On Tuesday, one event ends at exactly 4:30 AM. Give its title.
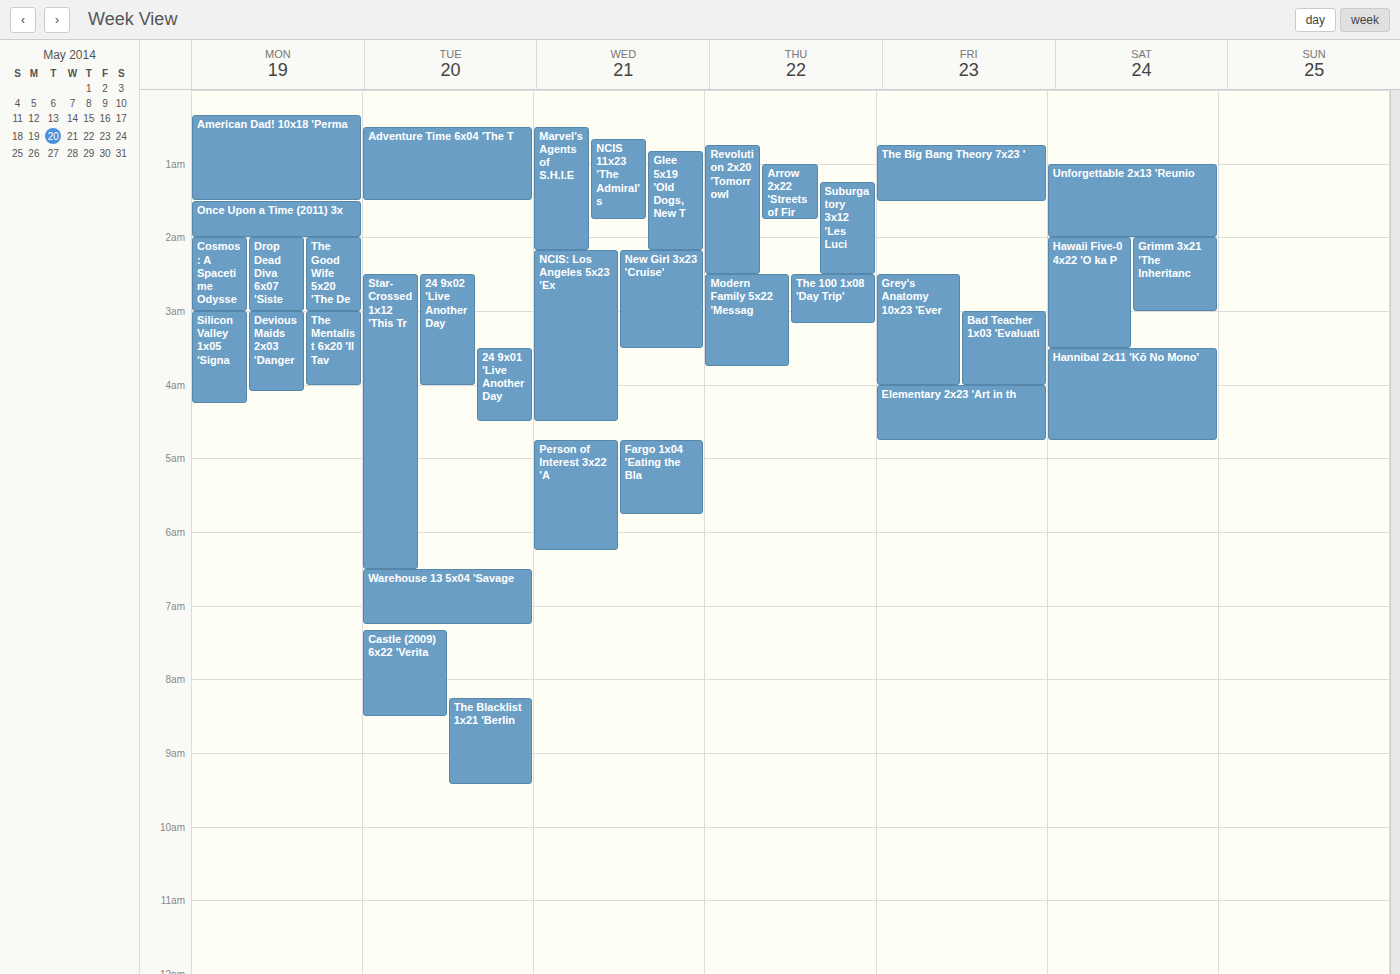
"24 9x01 'Live Another Day"